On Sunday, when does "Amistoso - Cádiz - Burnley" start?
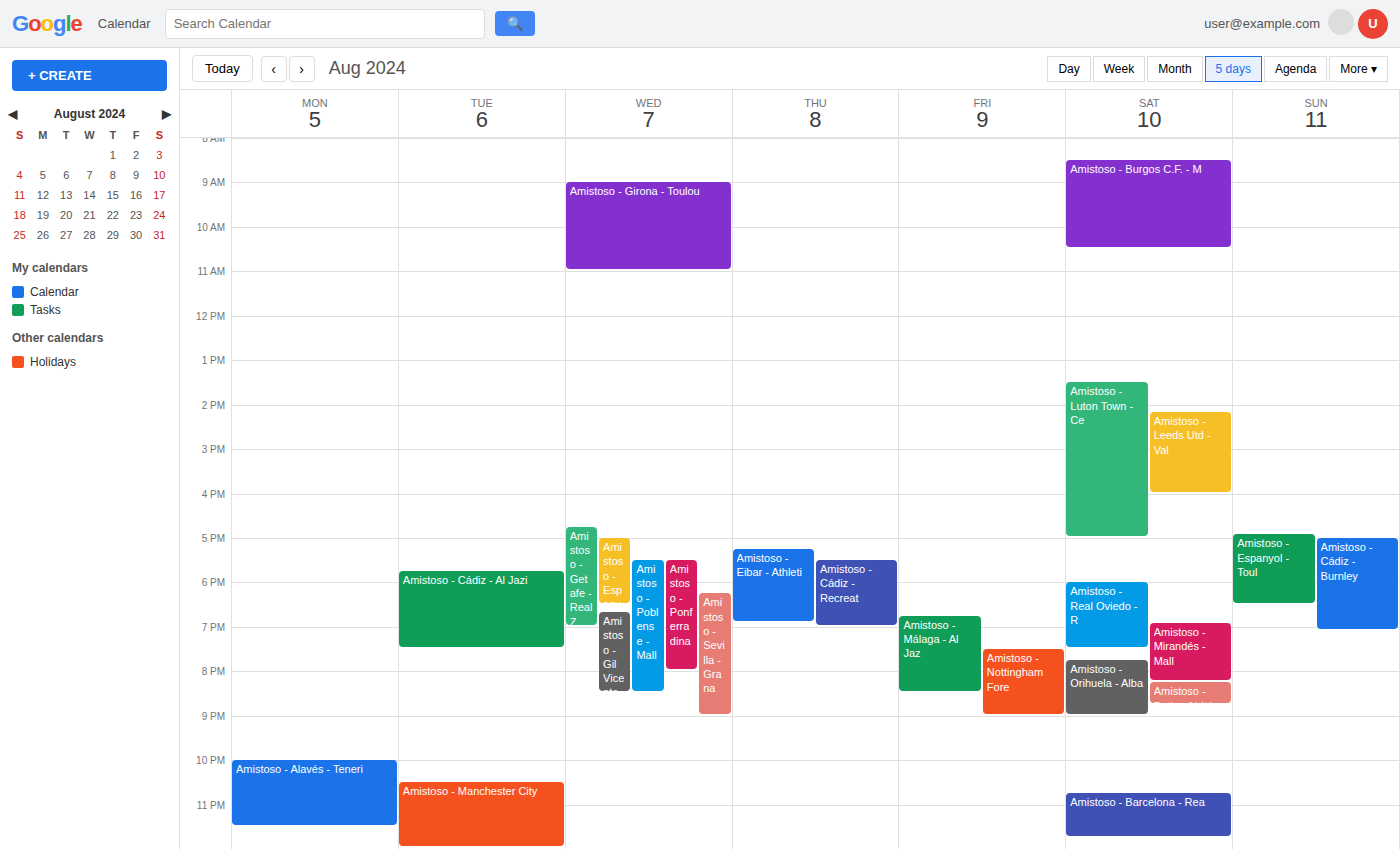
5:00 PM